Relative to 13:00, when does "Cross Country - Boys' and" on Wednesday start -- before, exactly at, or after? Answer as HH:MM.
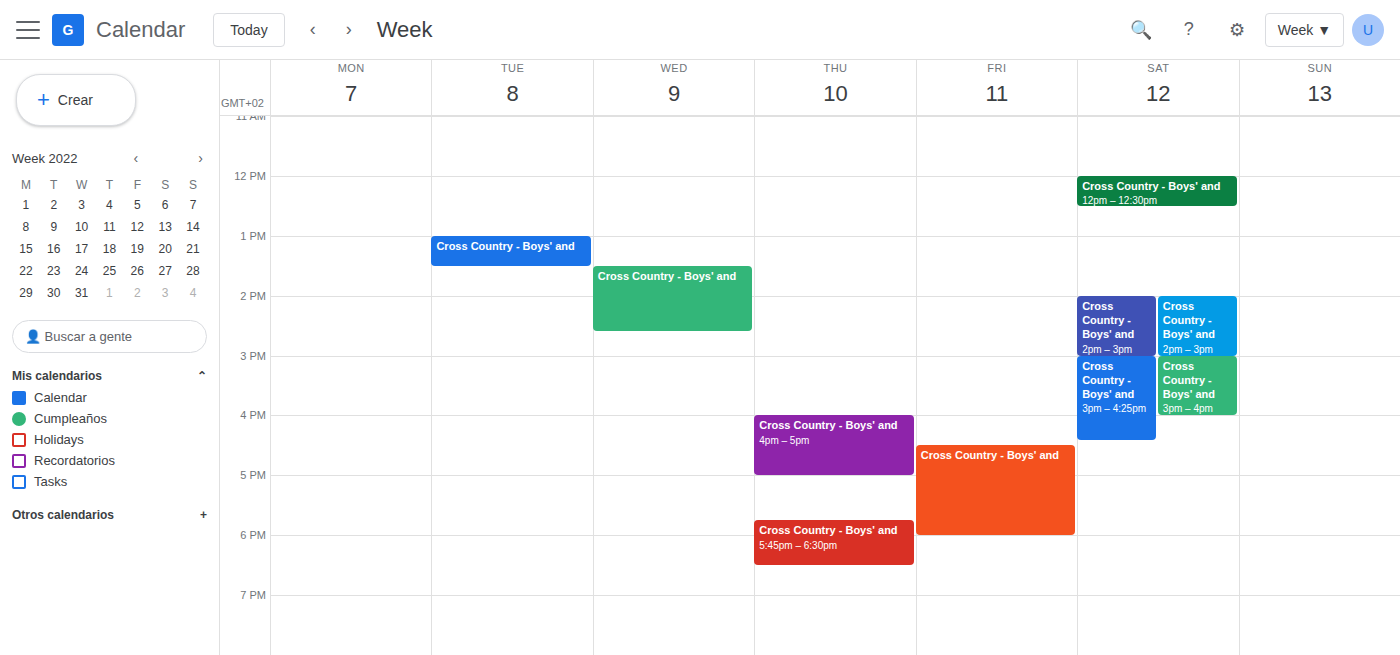
13:30 -- after 13:00, 30 minutes below the 13:00 line.